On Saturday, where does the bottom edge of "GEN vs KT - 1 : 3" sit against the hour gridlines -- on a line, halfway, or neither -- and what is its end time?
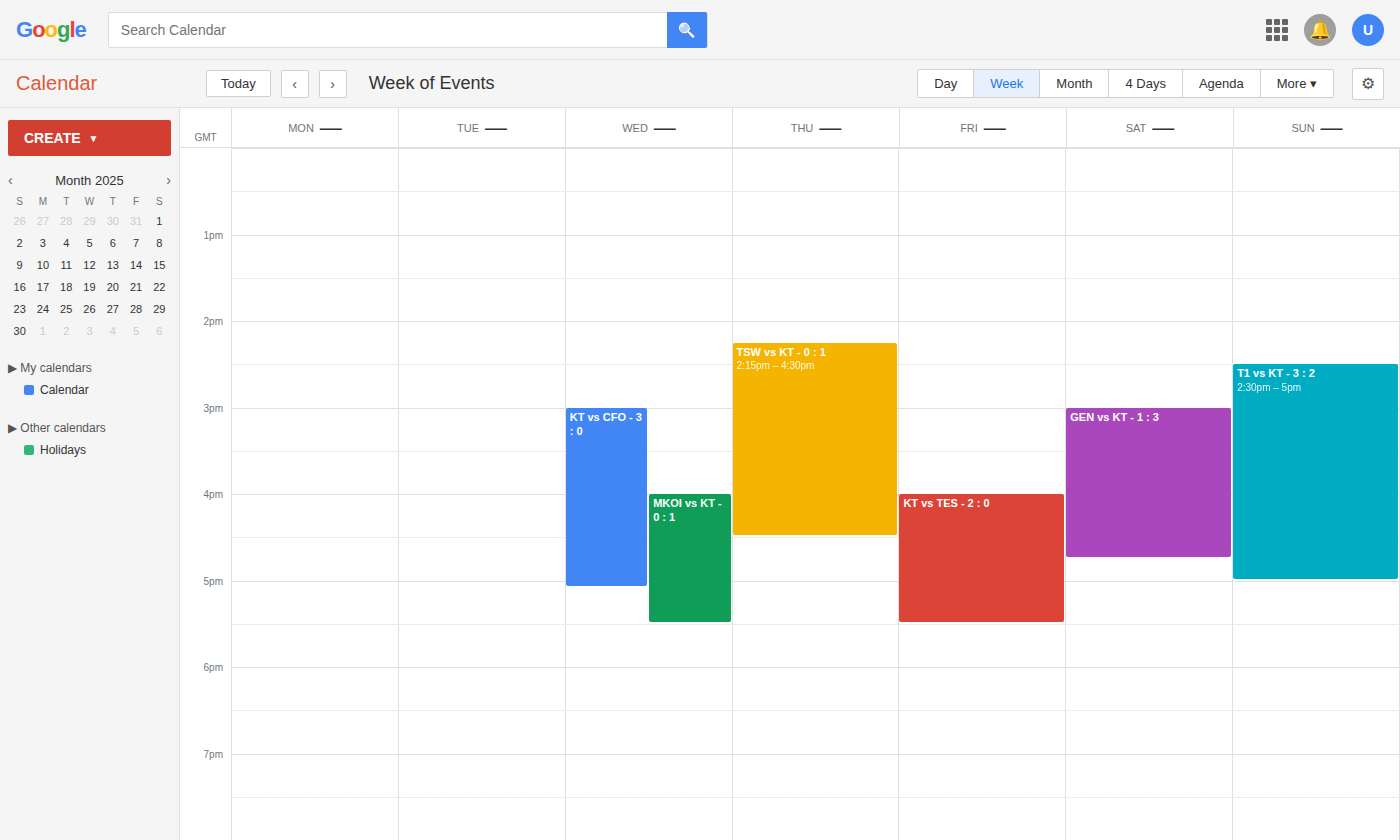
4:45 PM -- neither: three quarters of the way from the 4 PM line to the 5 PM line.